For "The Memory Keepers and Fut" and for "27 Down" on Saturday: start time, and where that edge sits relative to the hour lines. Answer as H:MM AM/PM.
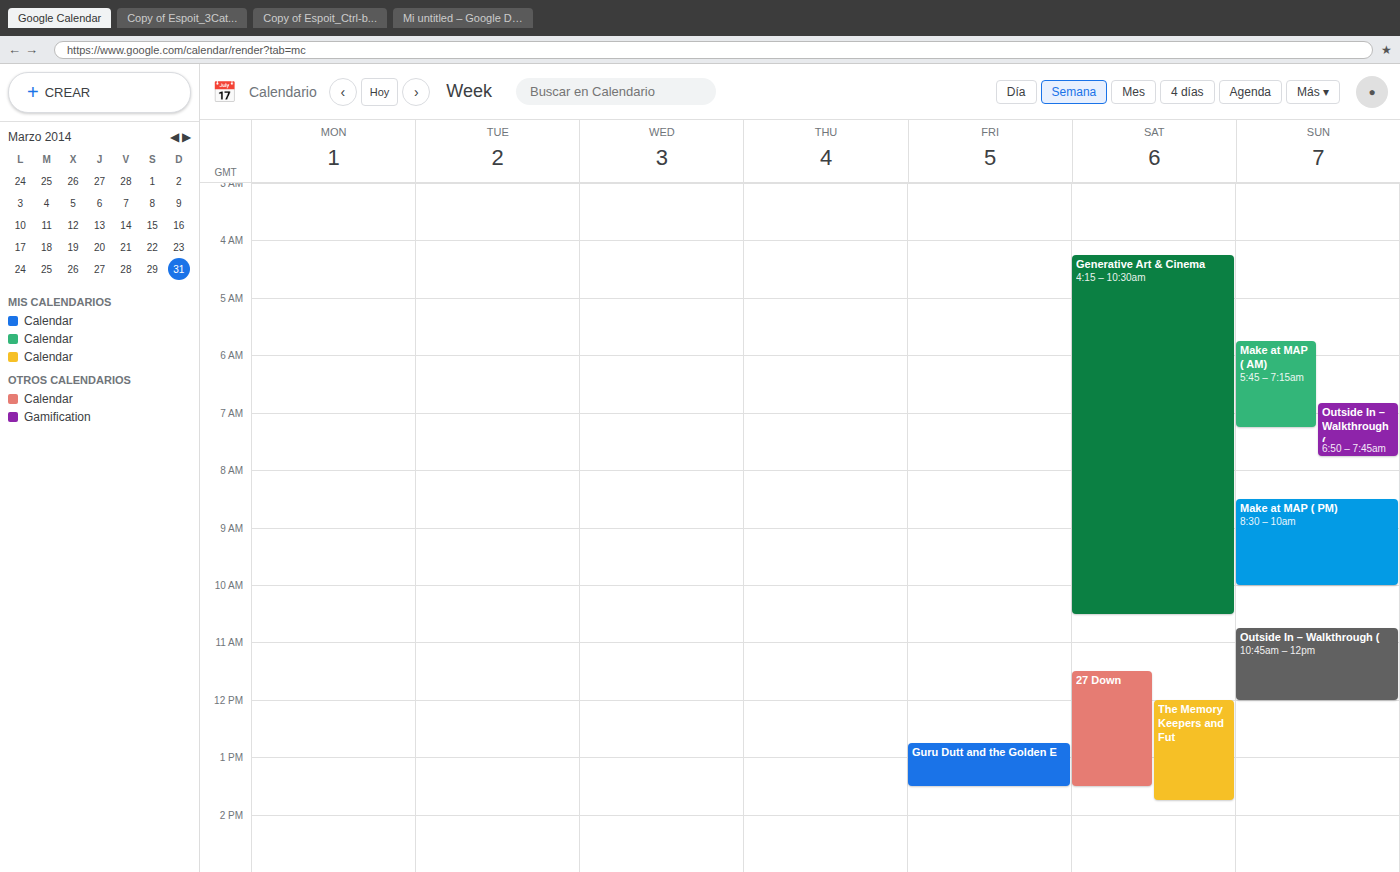
"The Memory Keepers and Fut": 12:00 PM, exactly on the 12 PM line. "27 Down": 11:30 AM, halfway between the 11 AM and 12 PM lines.